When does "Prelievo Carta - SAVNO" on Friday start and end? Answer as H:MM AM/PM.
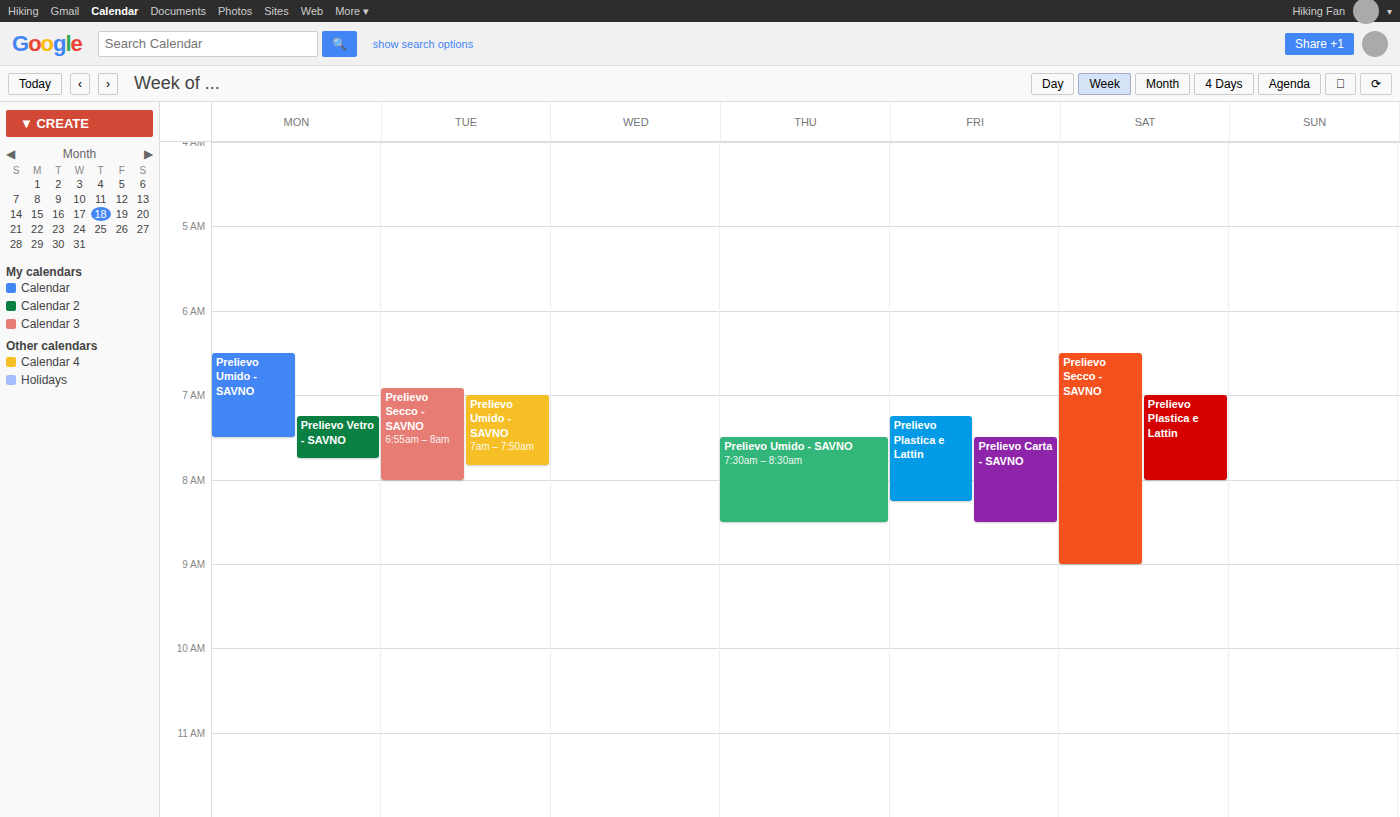
7:30 AM to 8:30 AM